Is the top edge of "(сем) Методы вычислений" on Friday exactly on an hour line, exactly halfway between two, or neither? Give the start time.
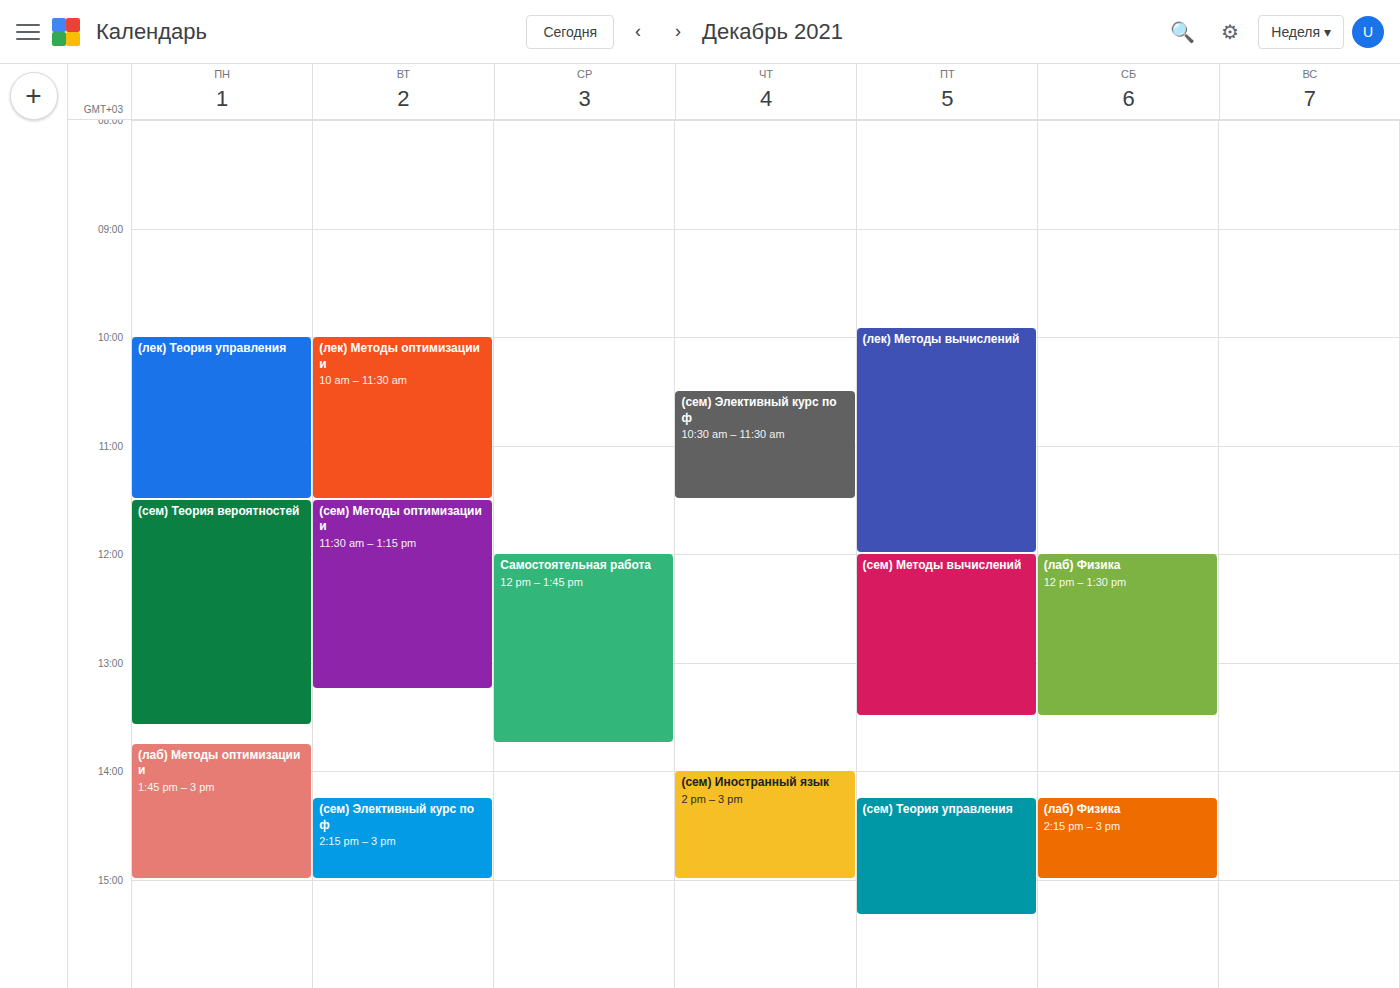
12:00 PM -- exactly on the 12 PM line.